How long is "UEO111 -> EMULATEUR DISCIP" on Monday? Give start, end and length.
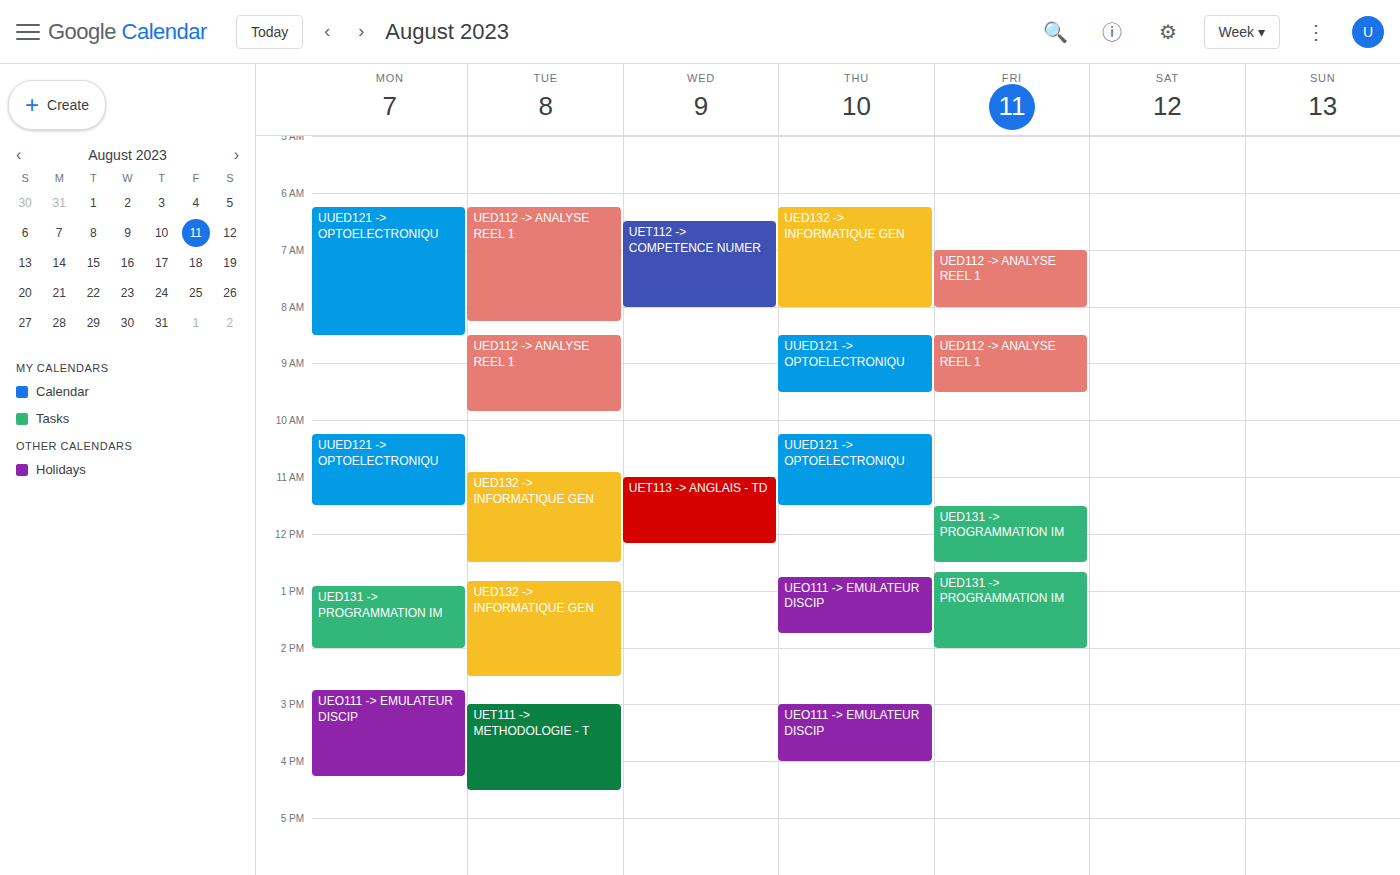
2:45 PM to 4:15 PM, 1 hour 30 minutes